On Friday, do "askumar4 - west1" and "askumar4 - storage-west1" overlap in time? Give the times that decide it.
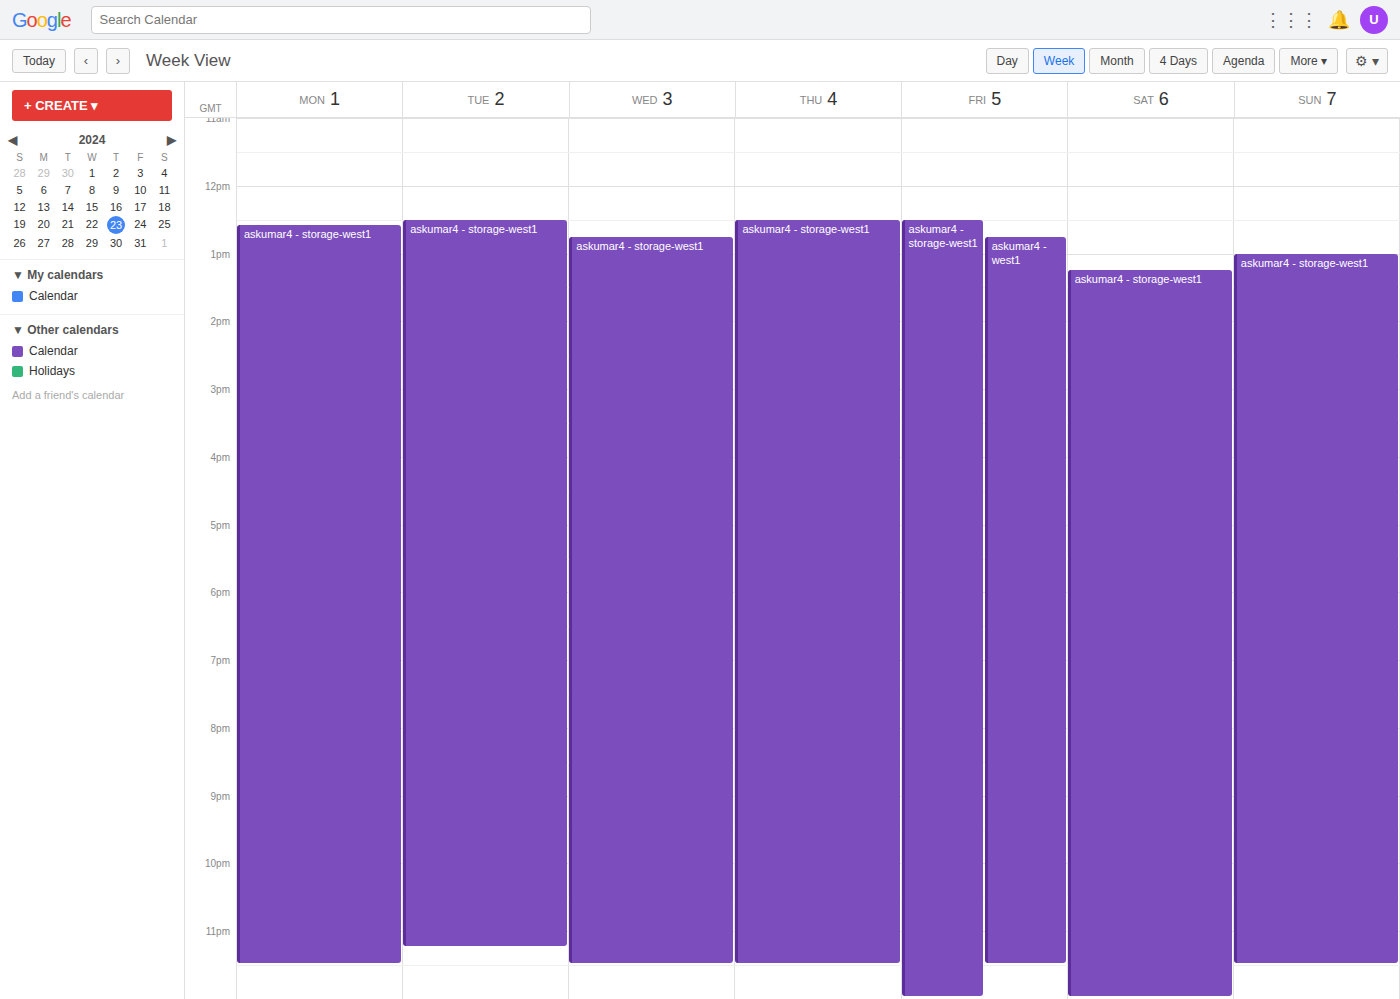
"askumar4 - west1" runs 12:45 PM to 11:30 PM, inside "askumar4 - storage-west1" -- they overlap.